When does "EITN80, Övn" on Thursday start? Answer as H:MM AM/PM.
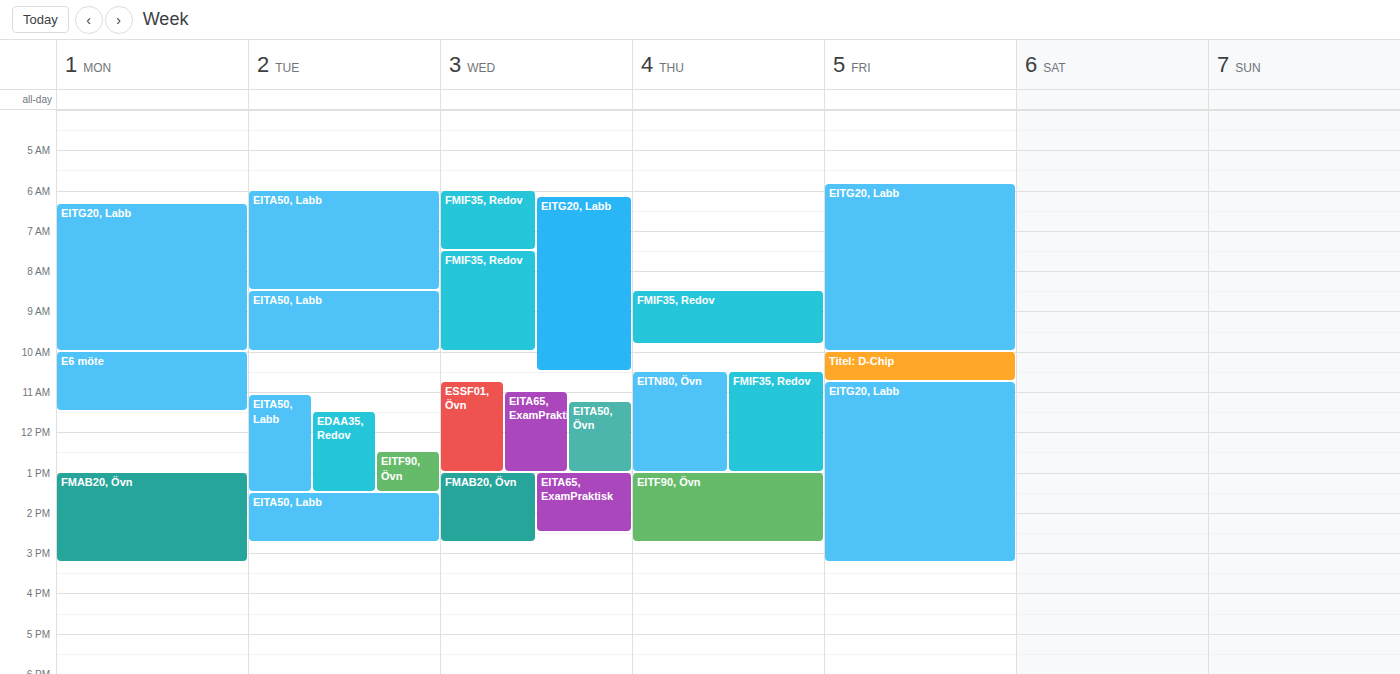
10:30 AM